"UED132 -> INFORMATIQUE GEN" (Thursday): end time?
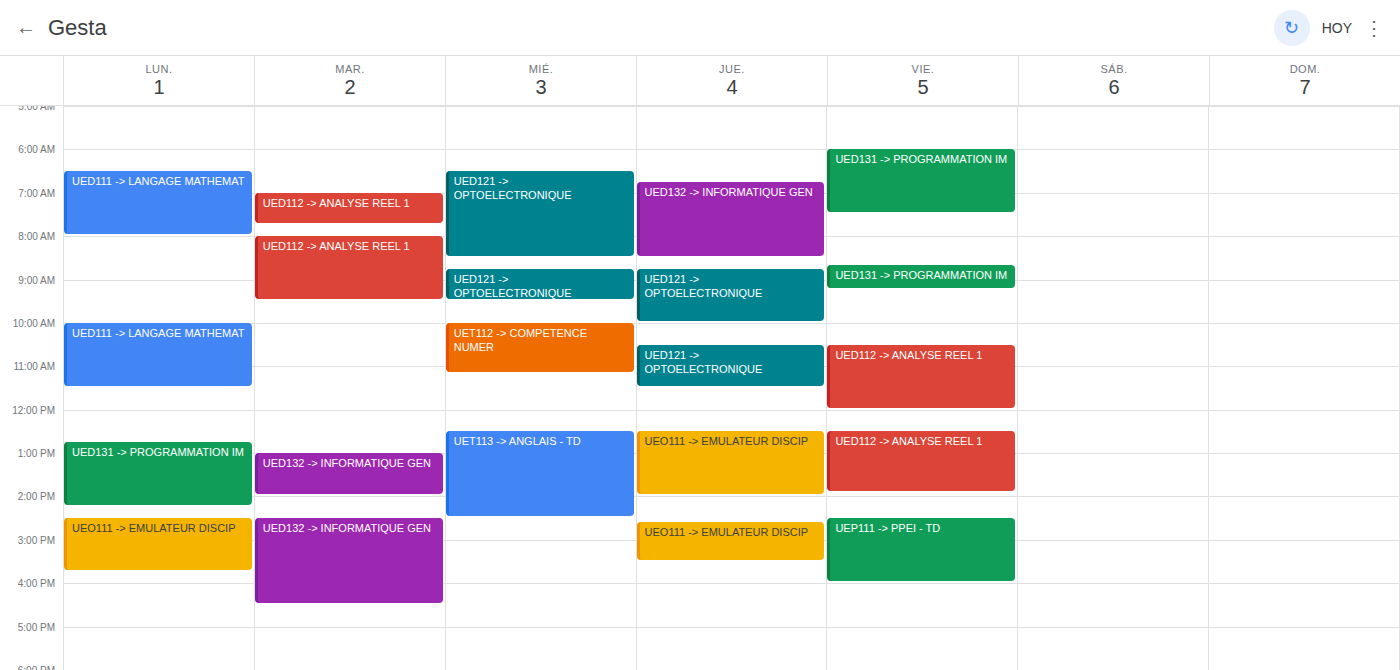
8:30 AM